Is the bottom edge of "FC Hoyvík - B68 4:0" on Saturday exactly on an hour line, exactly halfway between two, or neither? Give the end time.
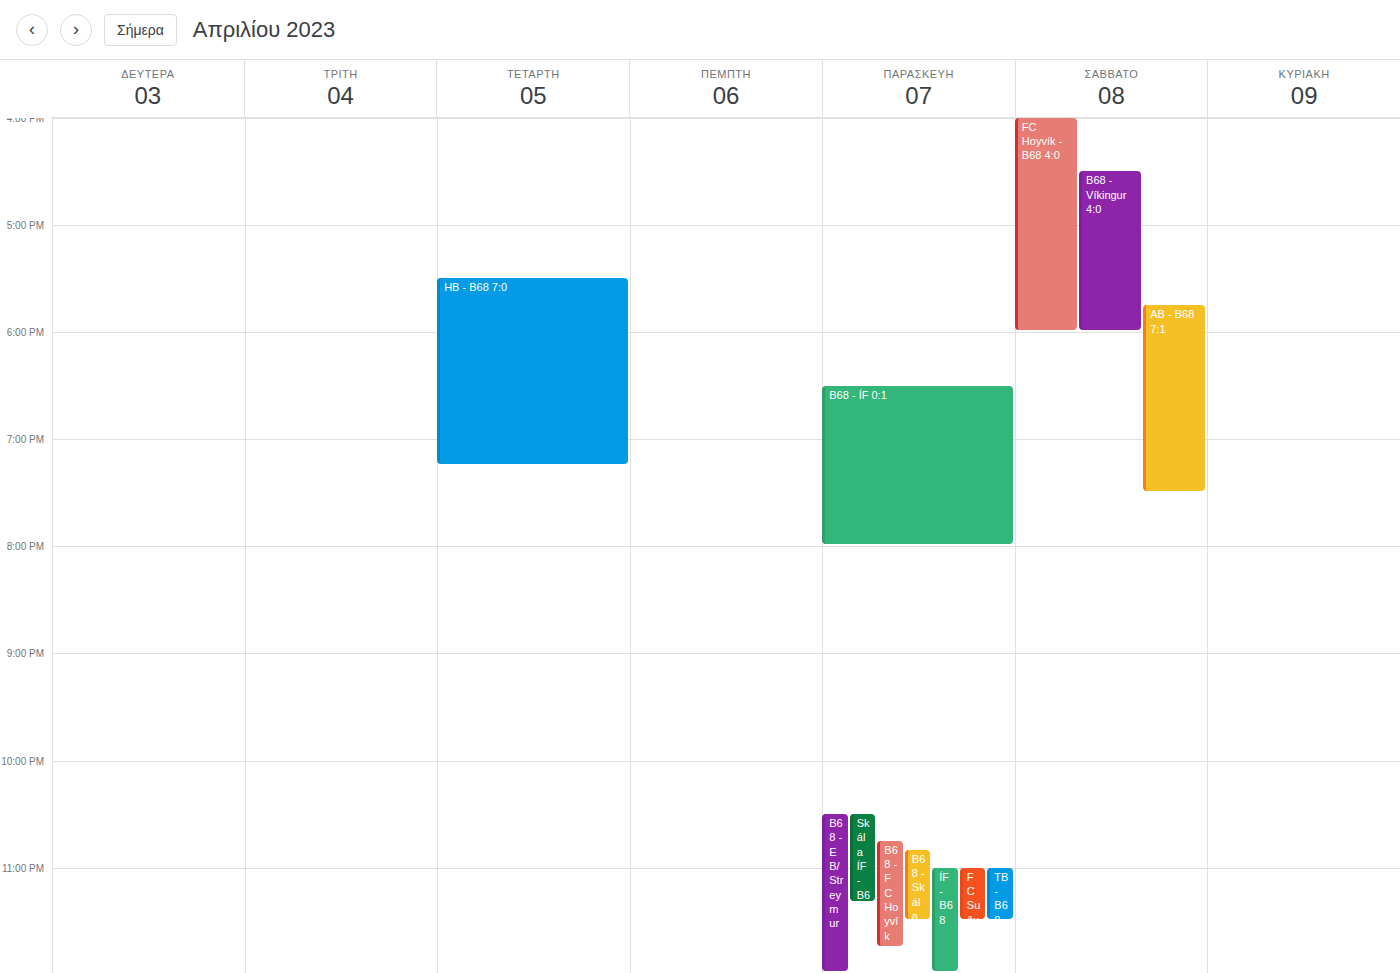
6:00 PM -- exactly on the 6 PM line.